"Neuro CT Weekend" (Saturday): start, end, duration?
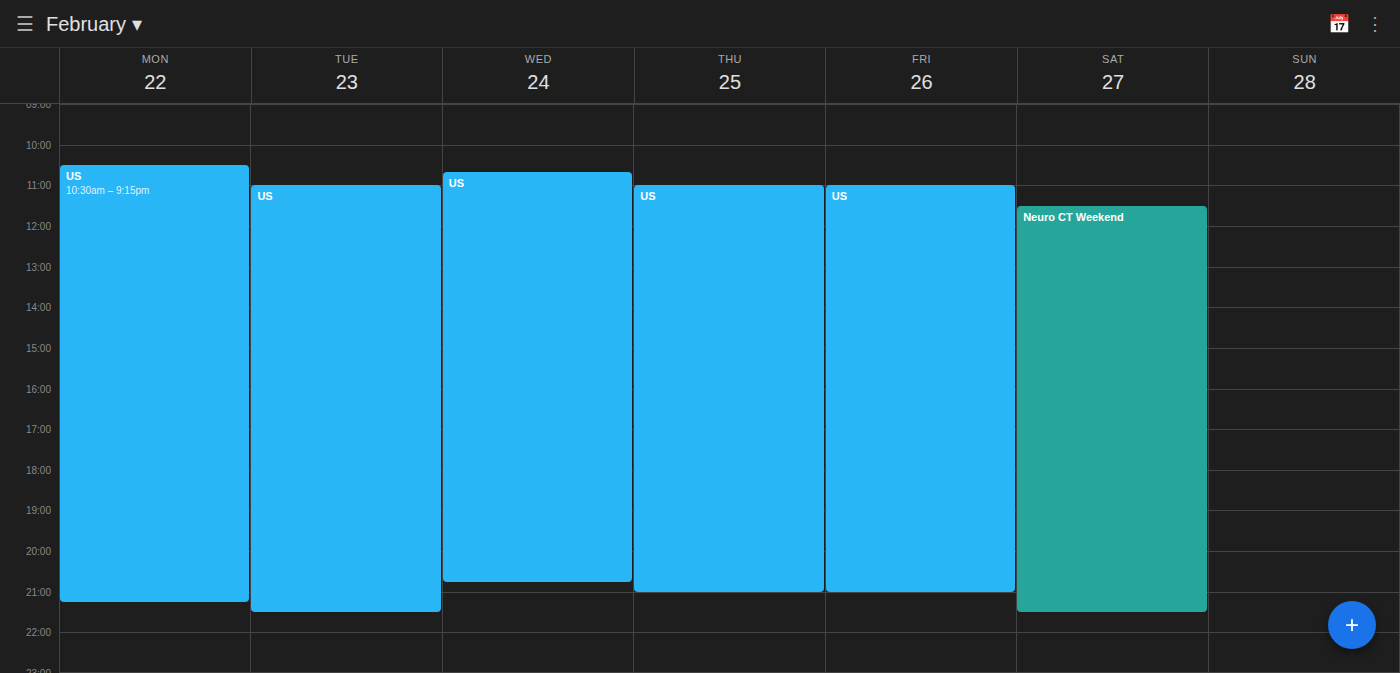
11:30 to 21:30, 10 hours